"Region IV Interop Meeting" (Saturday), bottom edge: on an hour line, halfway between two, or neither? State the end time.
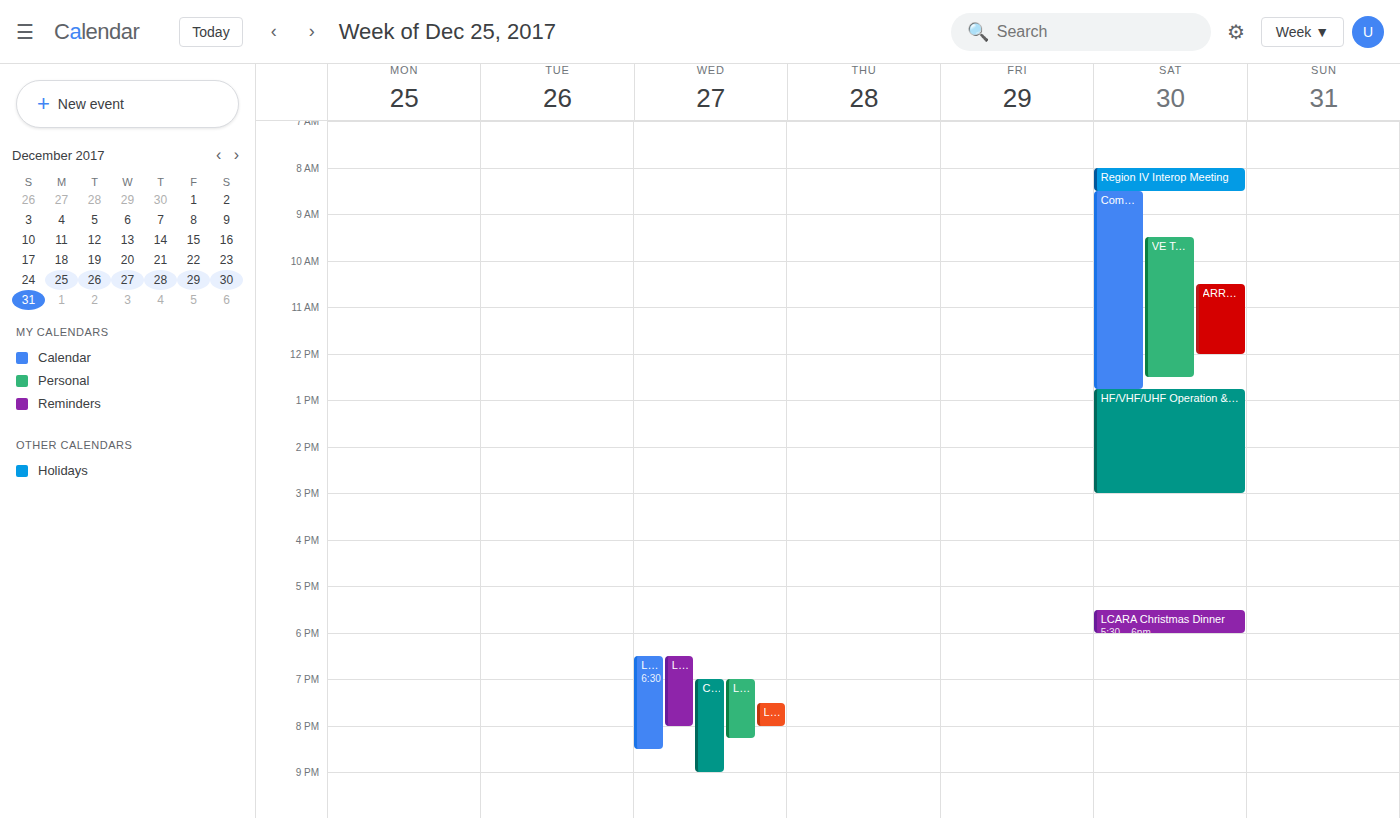
8:30 AM -- halfway between the 8 AM and 9 AM lines.